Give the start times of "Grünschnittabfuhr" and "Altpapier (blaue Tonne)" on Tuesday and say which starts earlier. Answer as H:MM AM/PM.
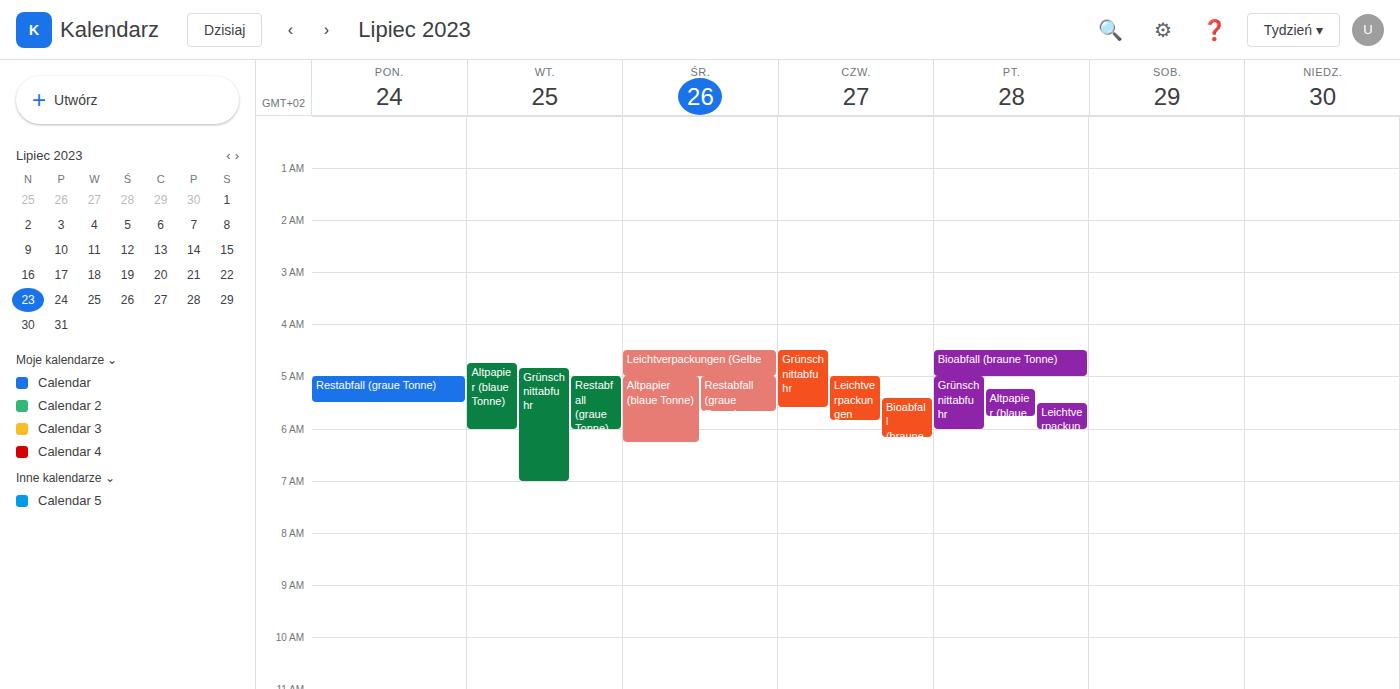
"Altpapier (blaue Tonne)" 4:45 AM; "Grünschnittabfuhr" 4:50 AM.